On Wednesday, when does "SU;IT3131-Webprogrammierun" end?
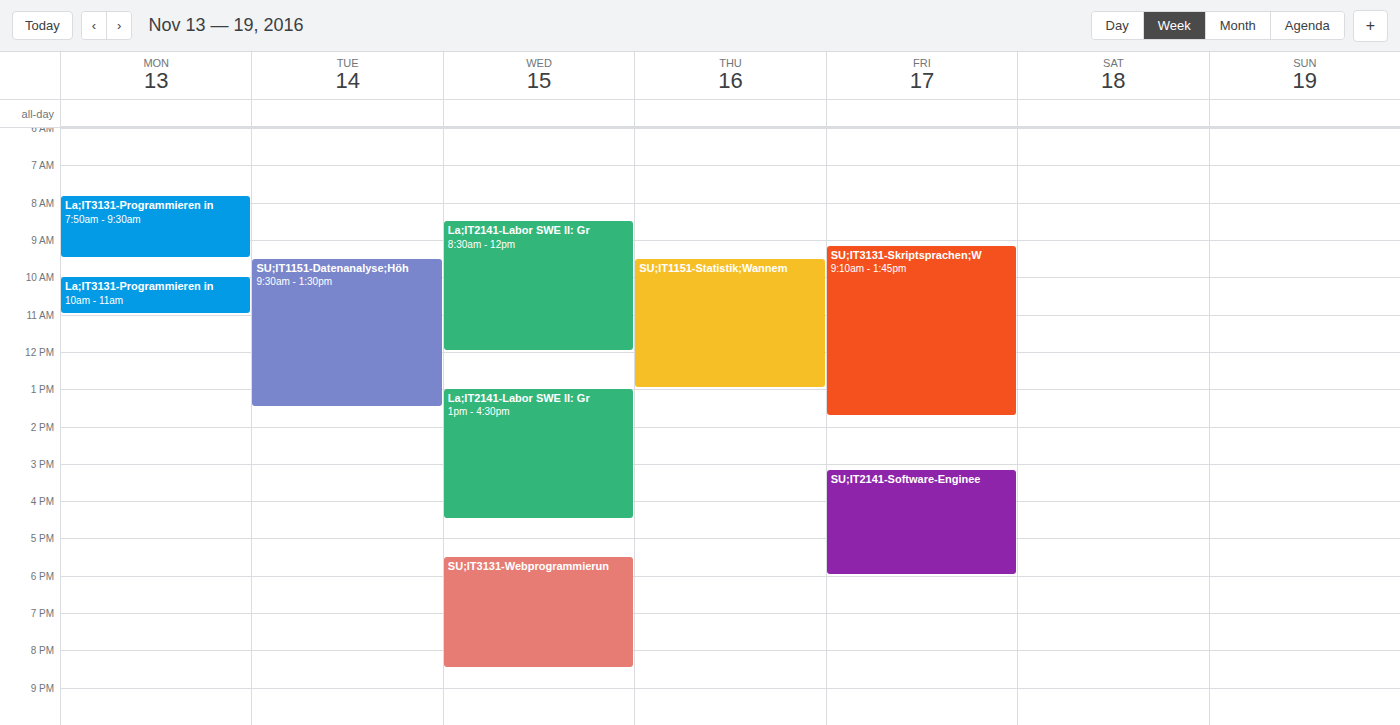
8:30 PM